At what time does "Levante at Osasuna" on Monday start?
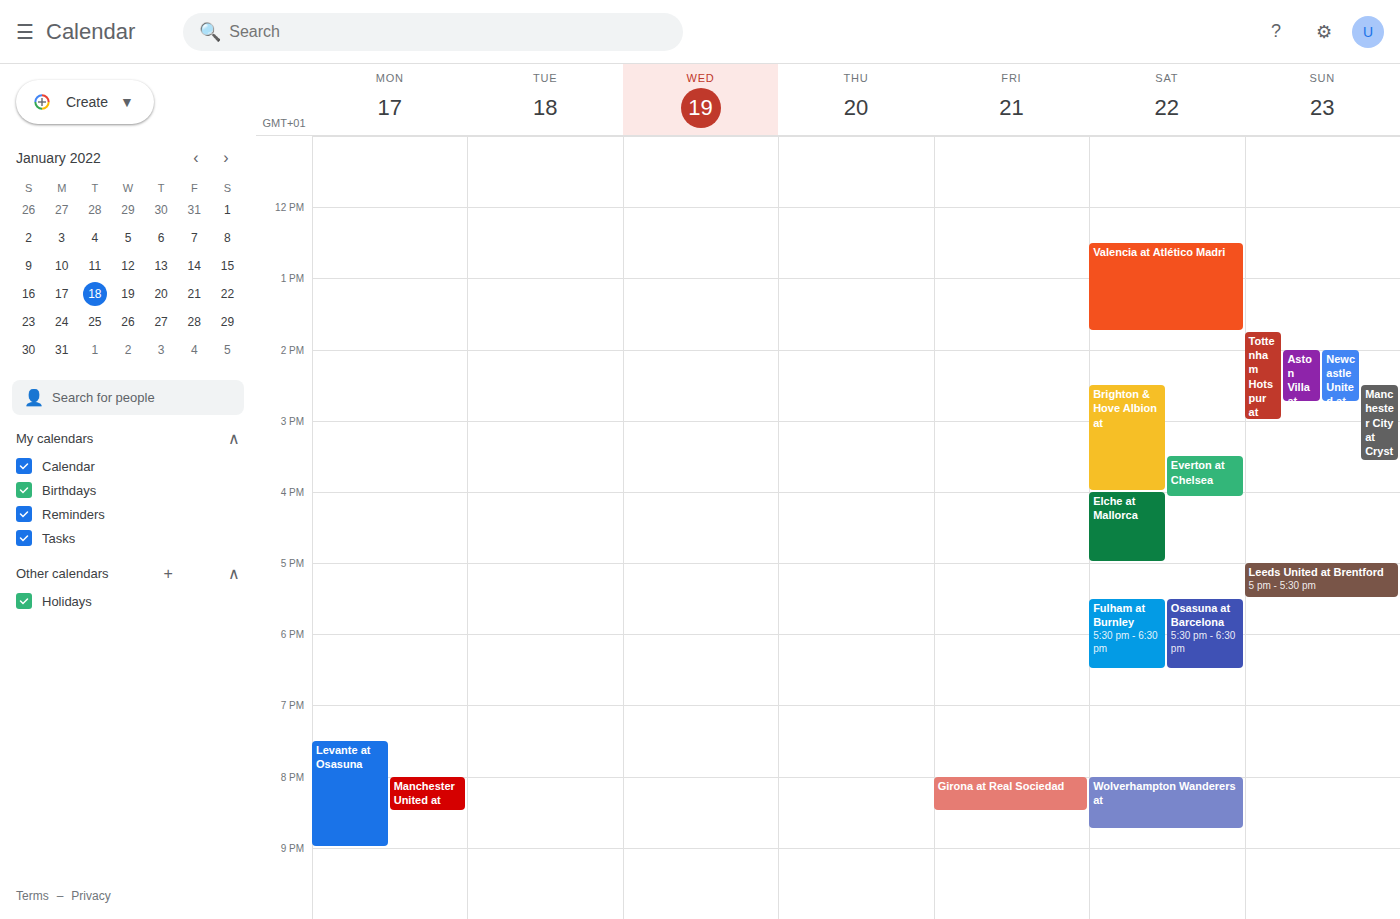
7:30 PM